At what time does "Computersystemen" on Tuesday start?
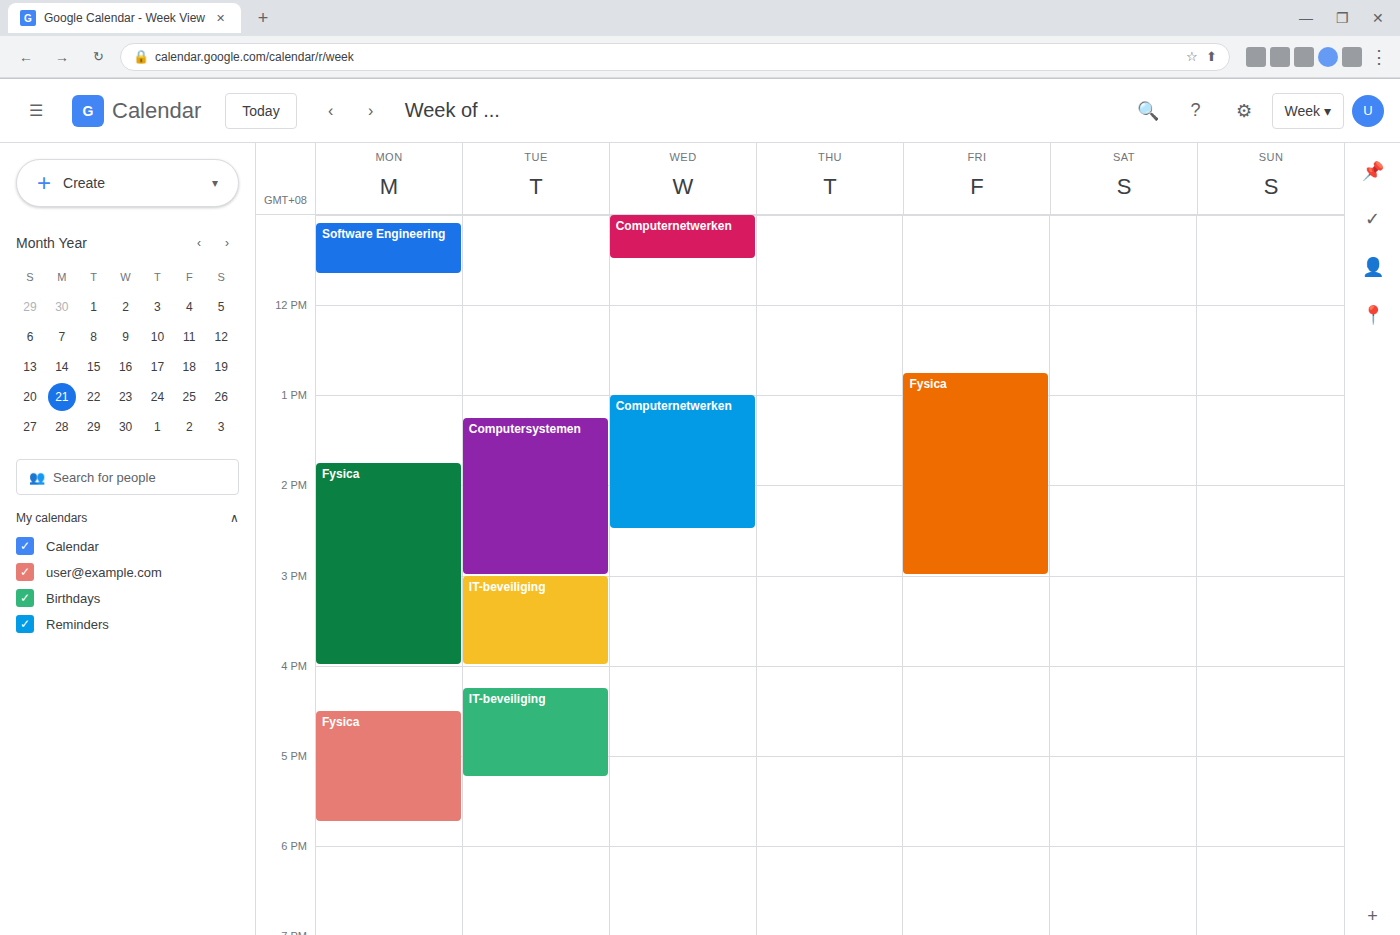
1:15 PM